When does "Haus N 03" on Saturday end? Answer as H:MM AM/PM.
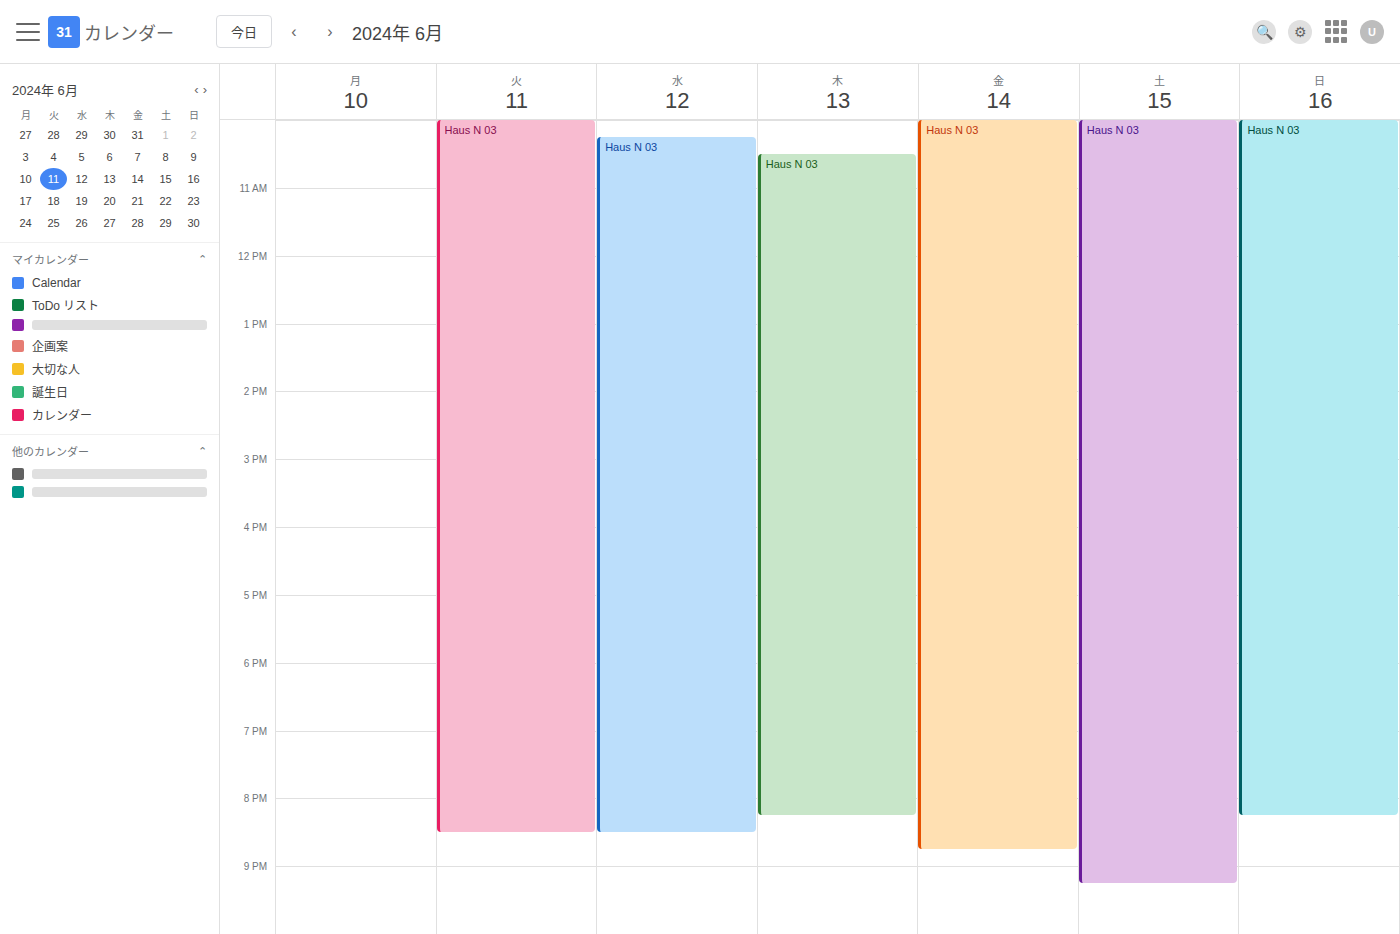
9:15 PM